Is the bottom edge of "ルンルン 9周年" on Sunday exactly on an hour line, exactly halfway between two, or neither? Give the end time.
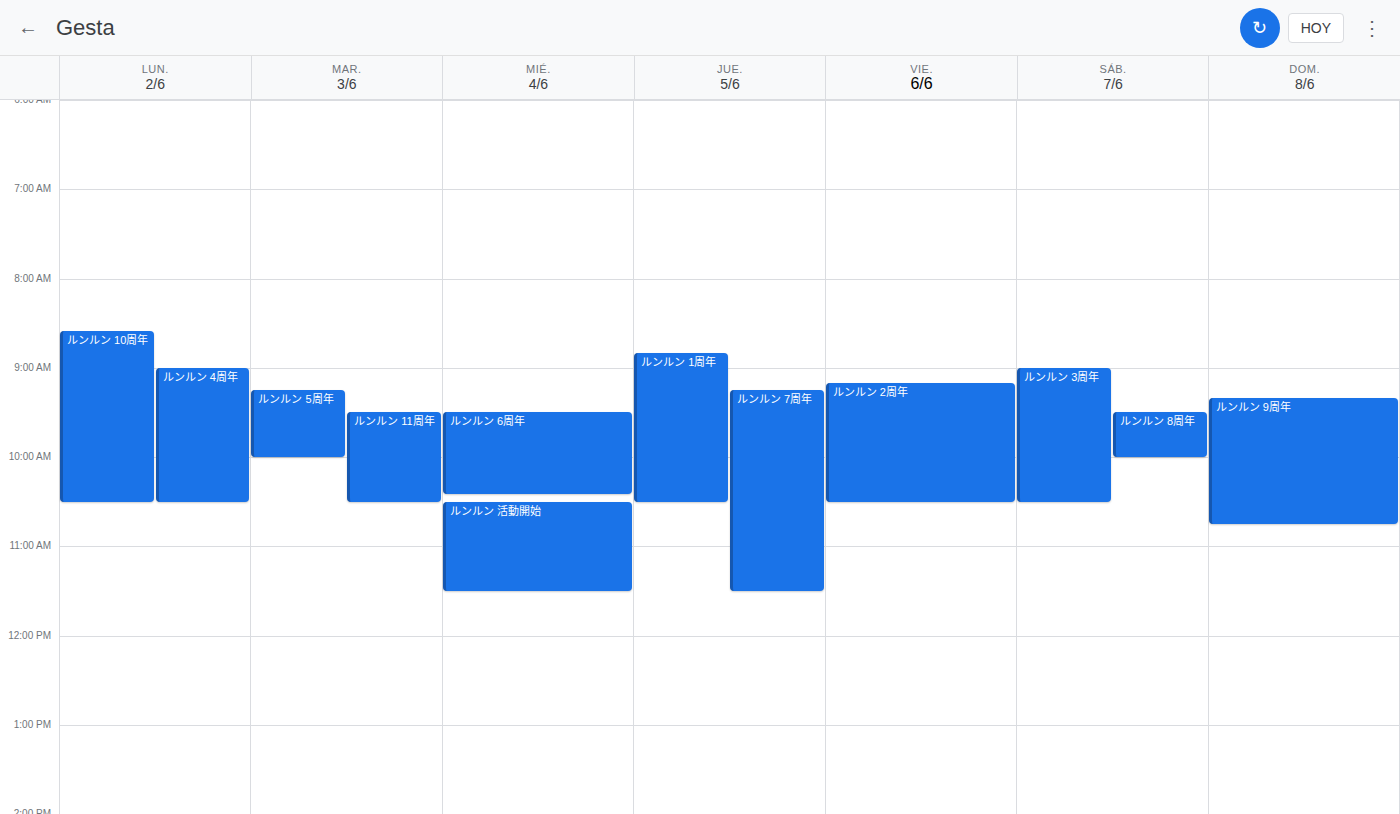
10:45 -- neither: three quarters of the way from the 10:00 line to the 11:00 line.